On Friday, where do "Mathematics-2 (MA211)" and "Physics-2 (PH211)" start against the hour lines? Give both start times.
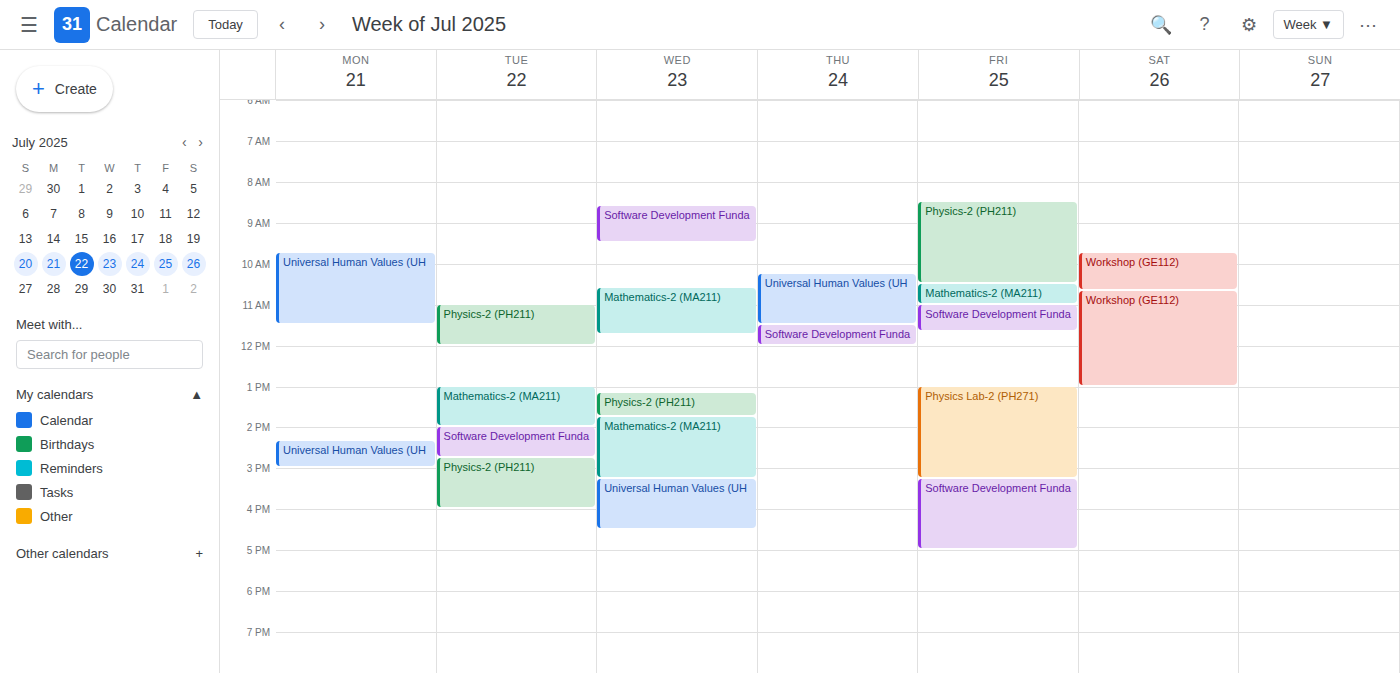
"Mathematics-2 (MA211)": 10:30 AM, halfway between the 10 AM and 11 AM lines. "Physics-2 (PH211)": 8:30 AM, halfway between the 8 AM and 9 AM lines.